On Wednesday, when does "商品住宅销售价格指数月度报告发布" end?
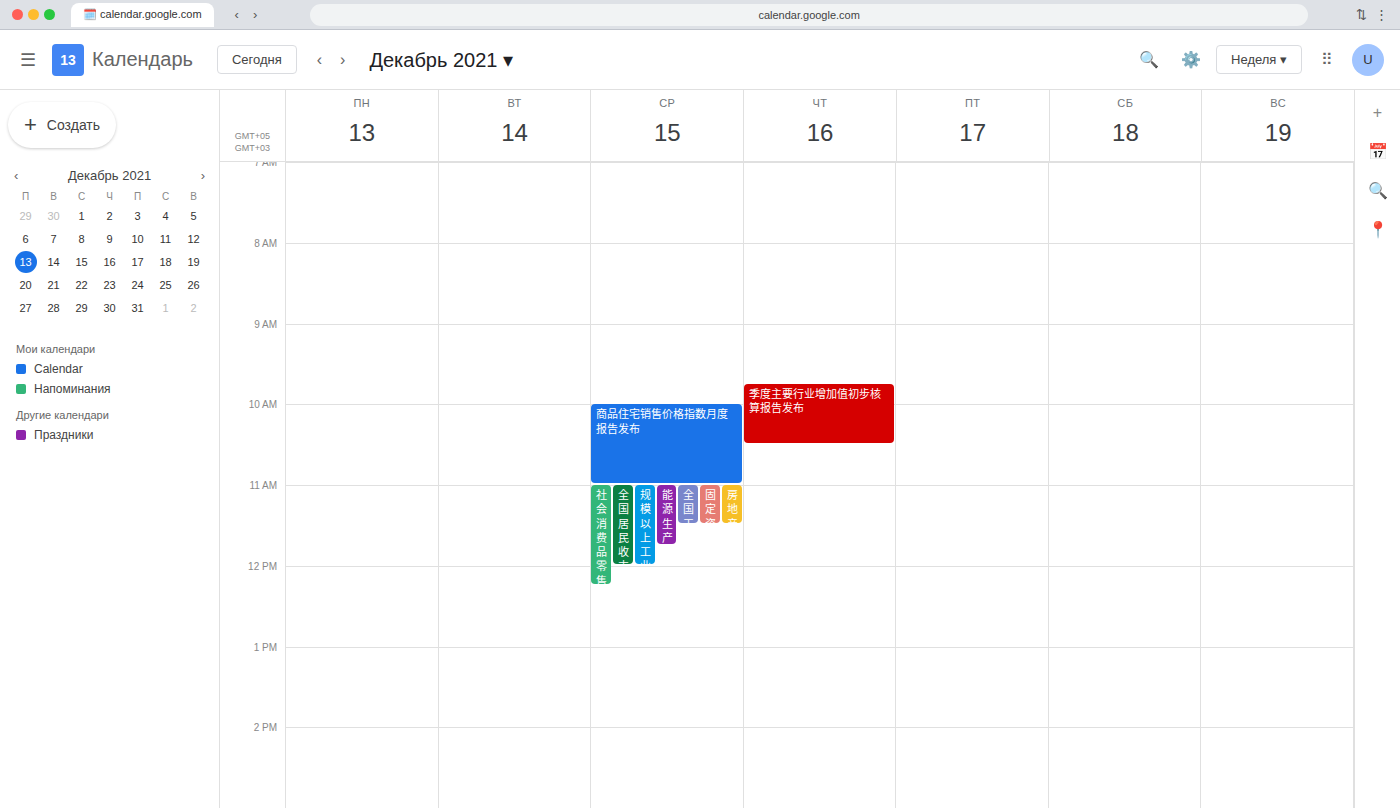
11:00 AM